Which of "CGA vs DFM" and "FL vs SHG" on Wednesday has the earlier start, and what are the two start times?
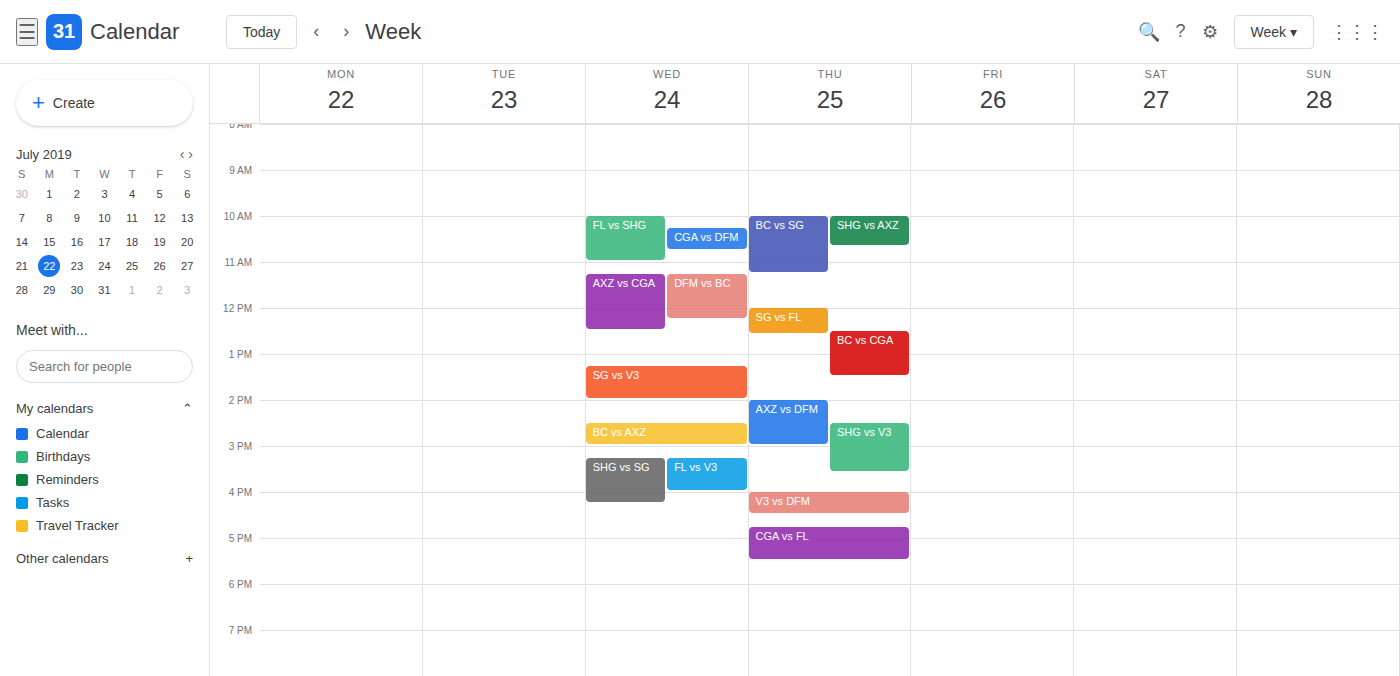
"FL vs SHG" 10:00; "CGA vs DFM" 10:15.